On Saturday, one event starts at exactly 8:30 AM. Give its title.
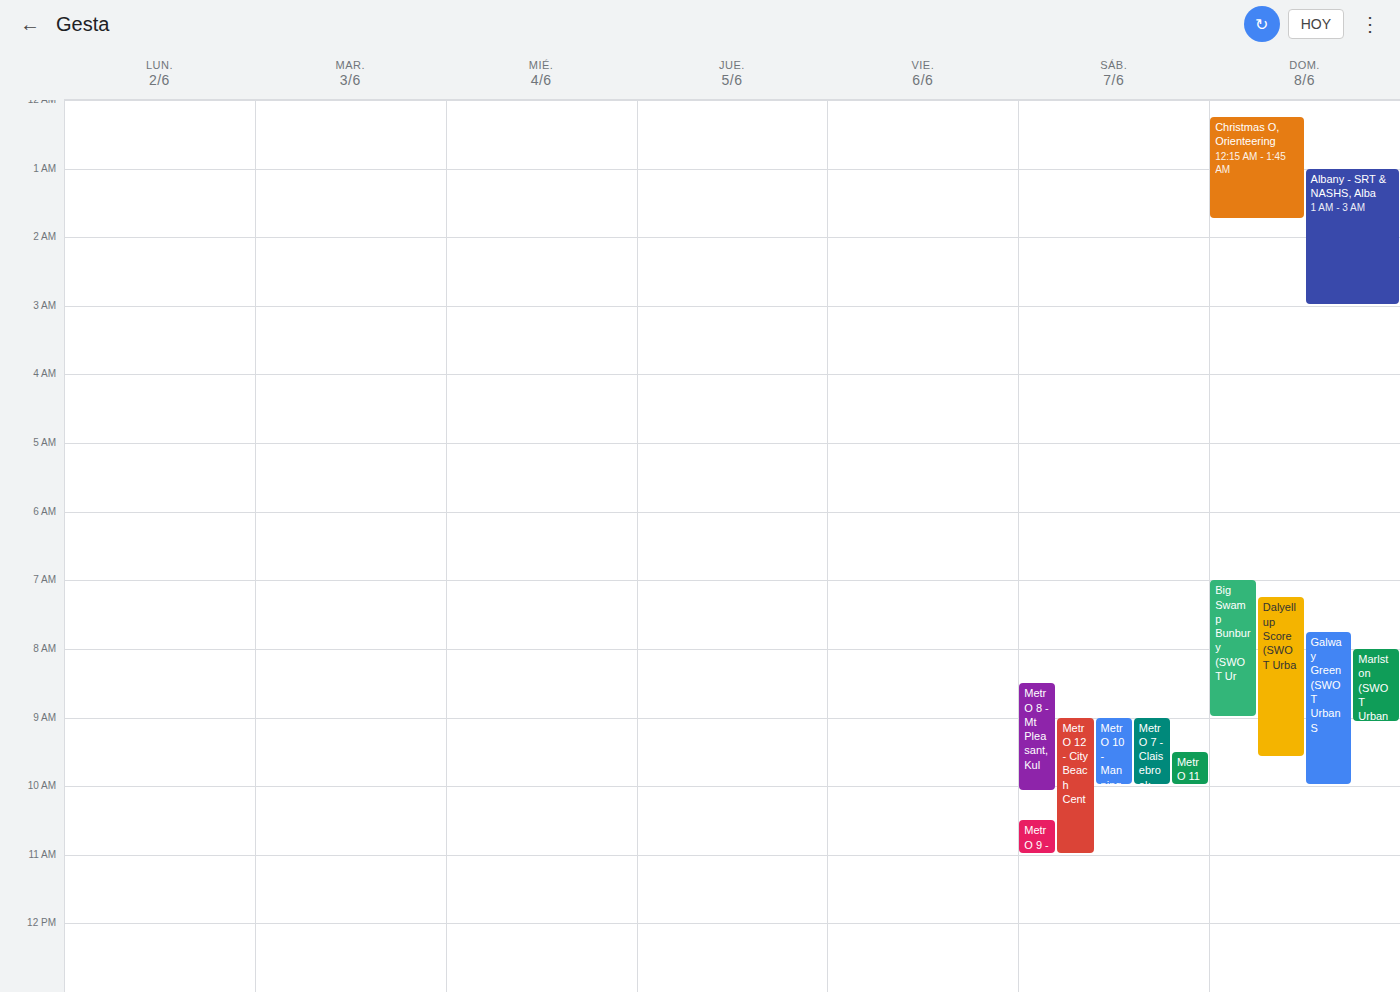
"MetrO 8 - Mt Pleasant, Kul"